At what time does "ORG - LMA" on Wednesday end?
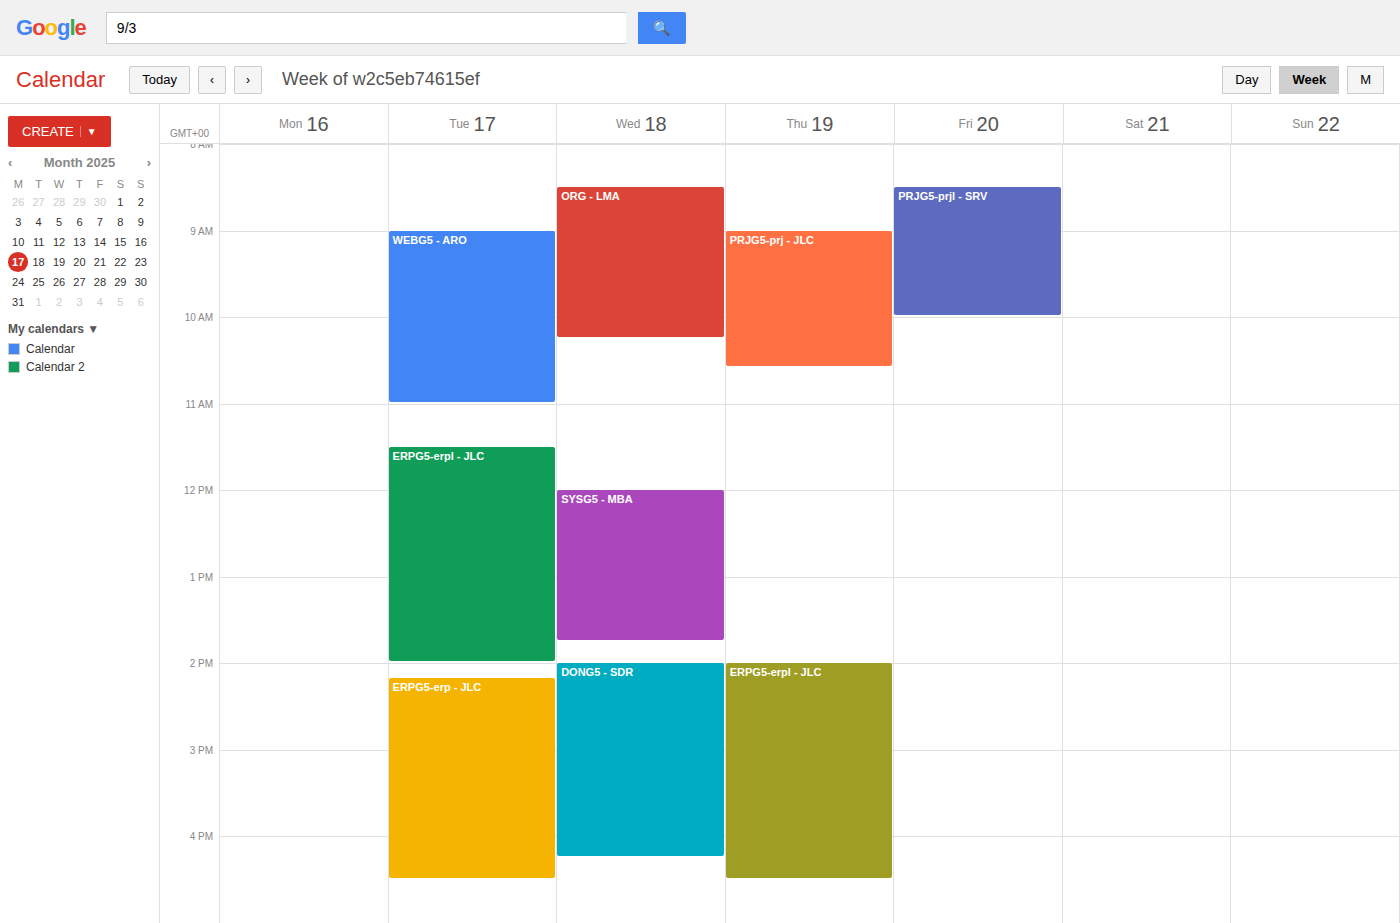
10:15 AM